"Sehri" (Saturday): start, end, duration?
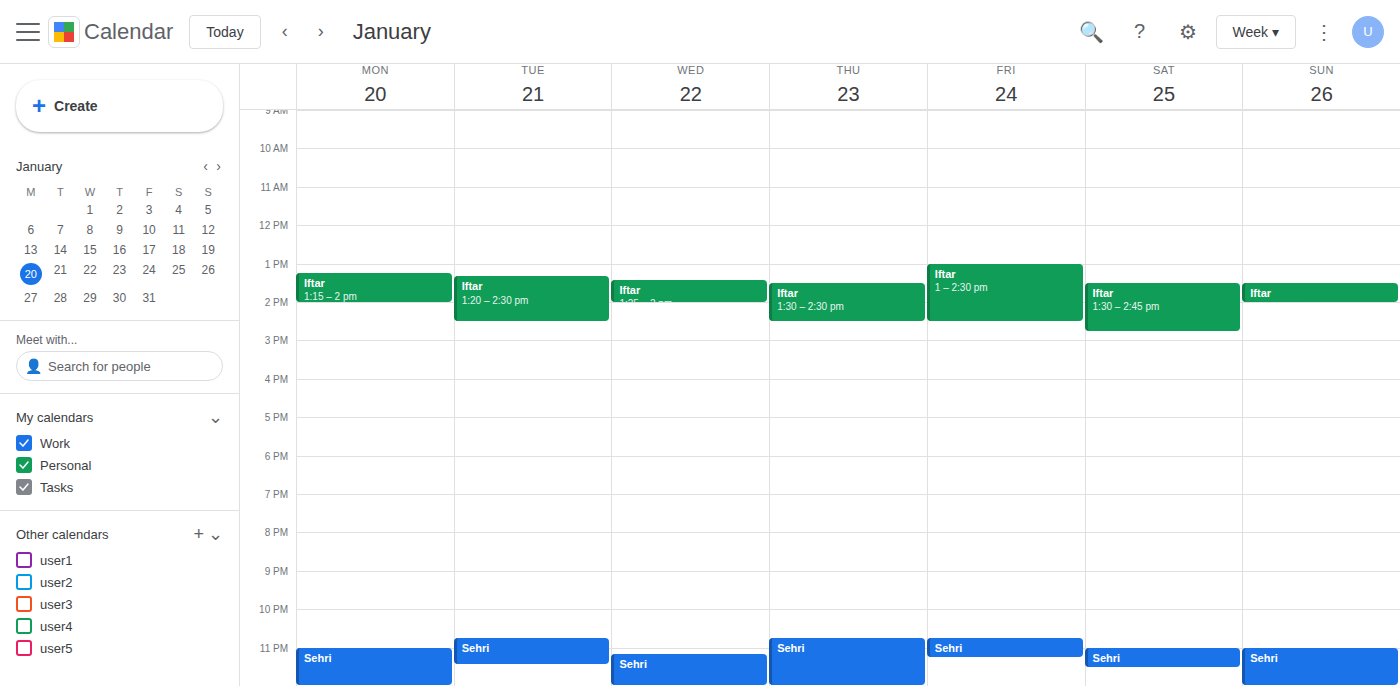
23:00 to 23:30, 30 minutes